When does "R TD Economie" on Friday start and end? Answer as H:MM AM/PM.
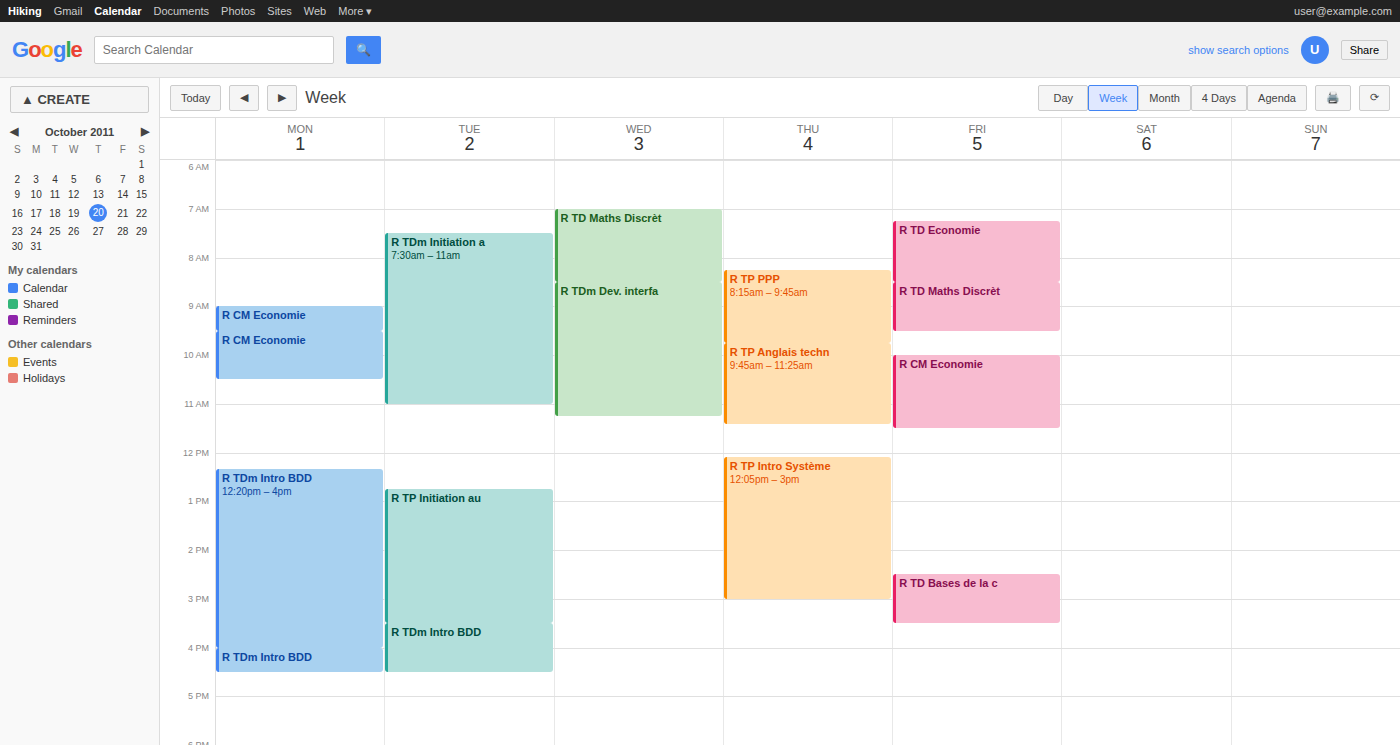
7:15 AM to 8:30 AM